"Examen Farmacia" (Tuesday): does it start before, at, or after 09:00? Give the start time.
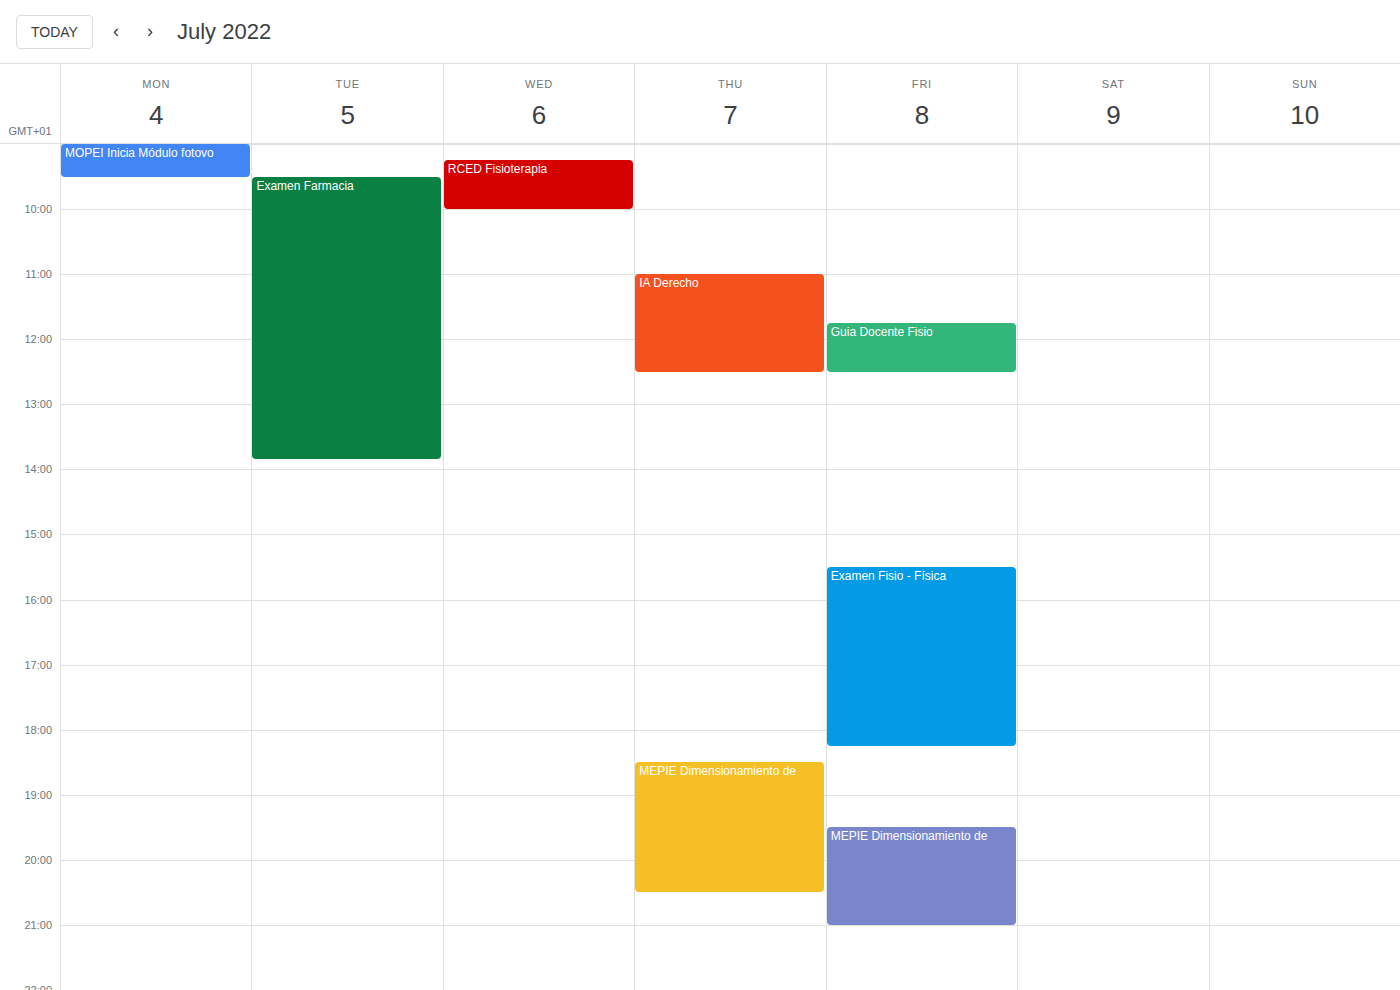
09:30 -- after 09:00, 30 minutes below the 09:00 line.